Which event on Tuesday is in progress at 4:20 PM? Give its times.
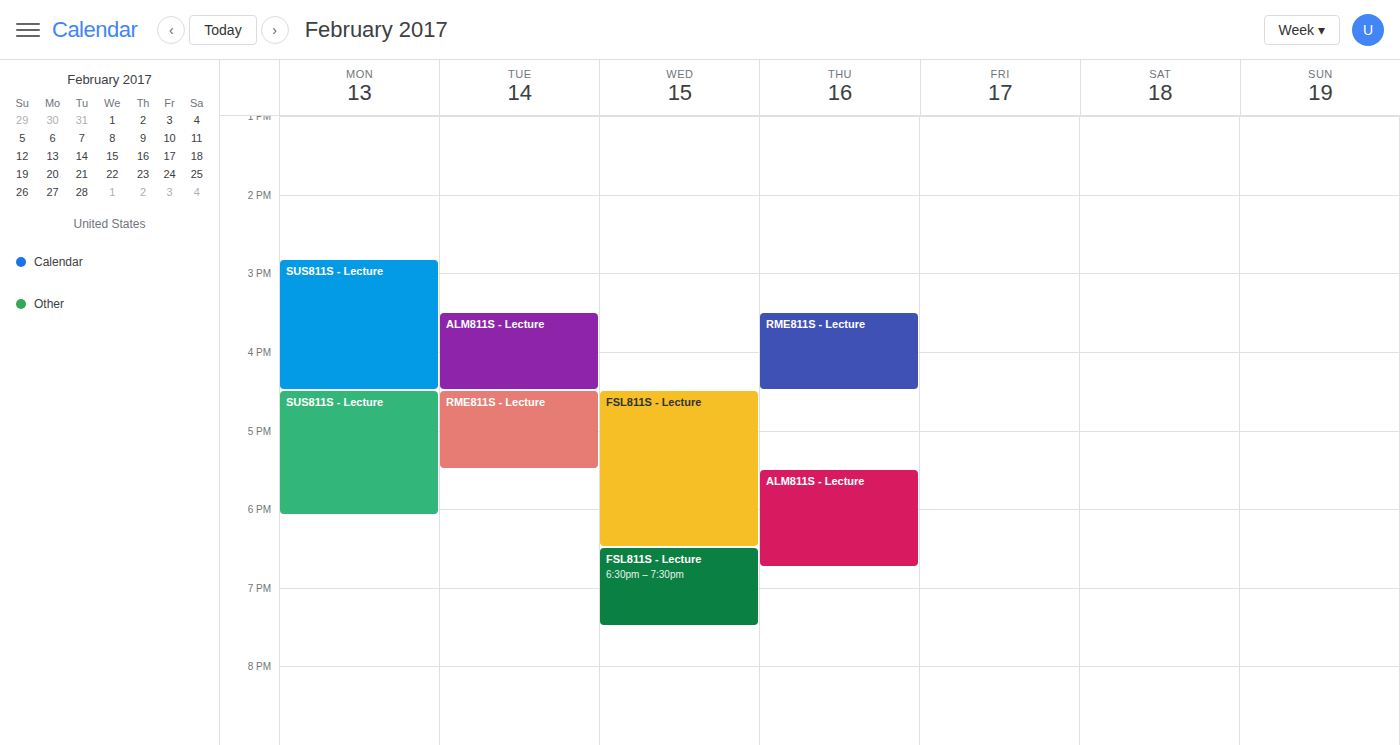
"ALM811S - Lecture", 3:30 PM to 4:30 PM